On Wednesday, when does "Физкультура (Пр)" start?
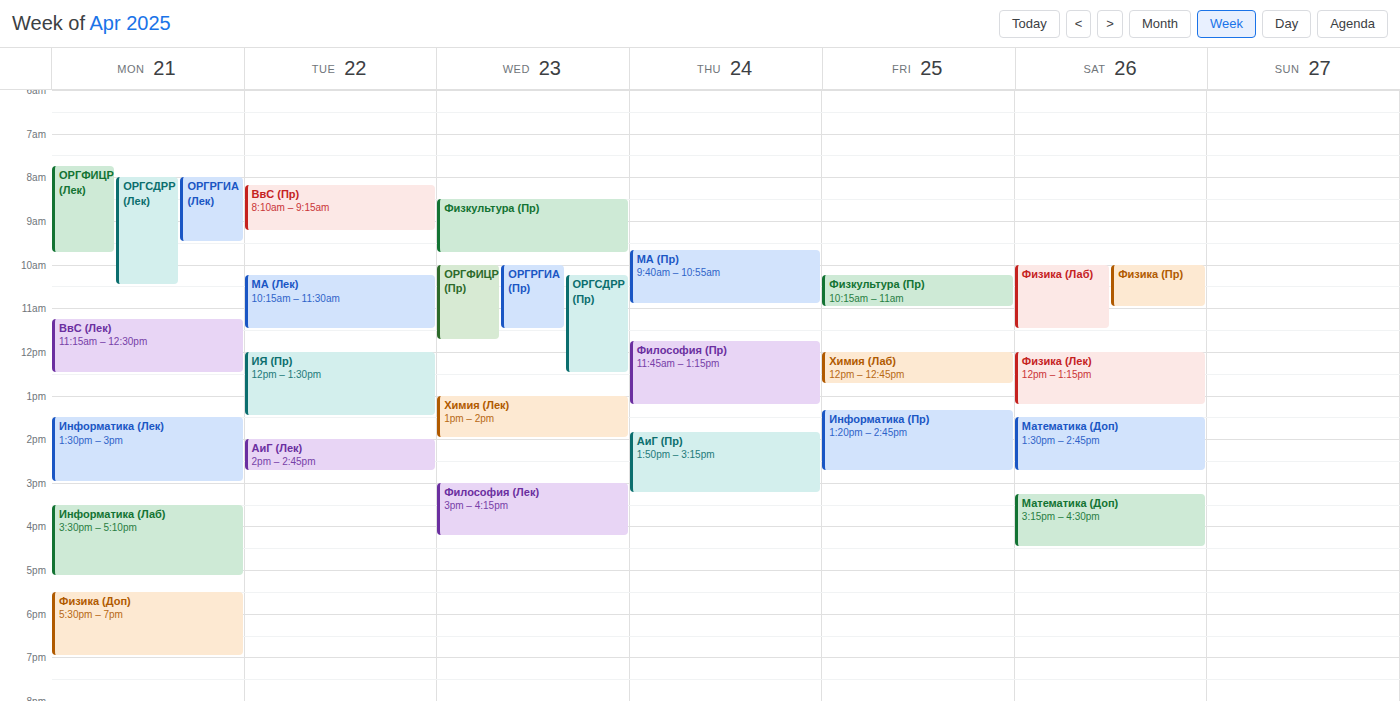
8:30 AM